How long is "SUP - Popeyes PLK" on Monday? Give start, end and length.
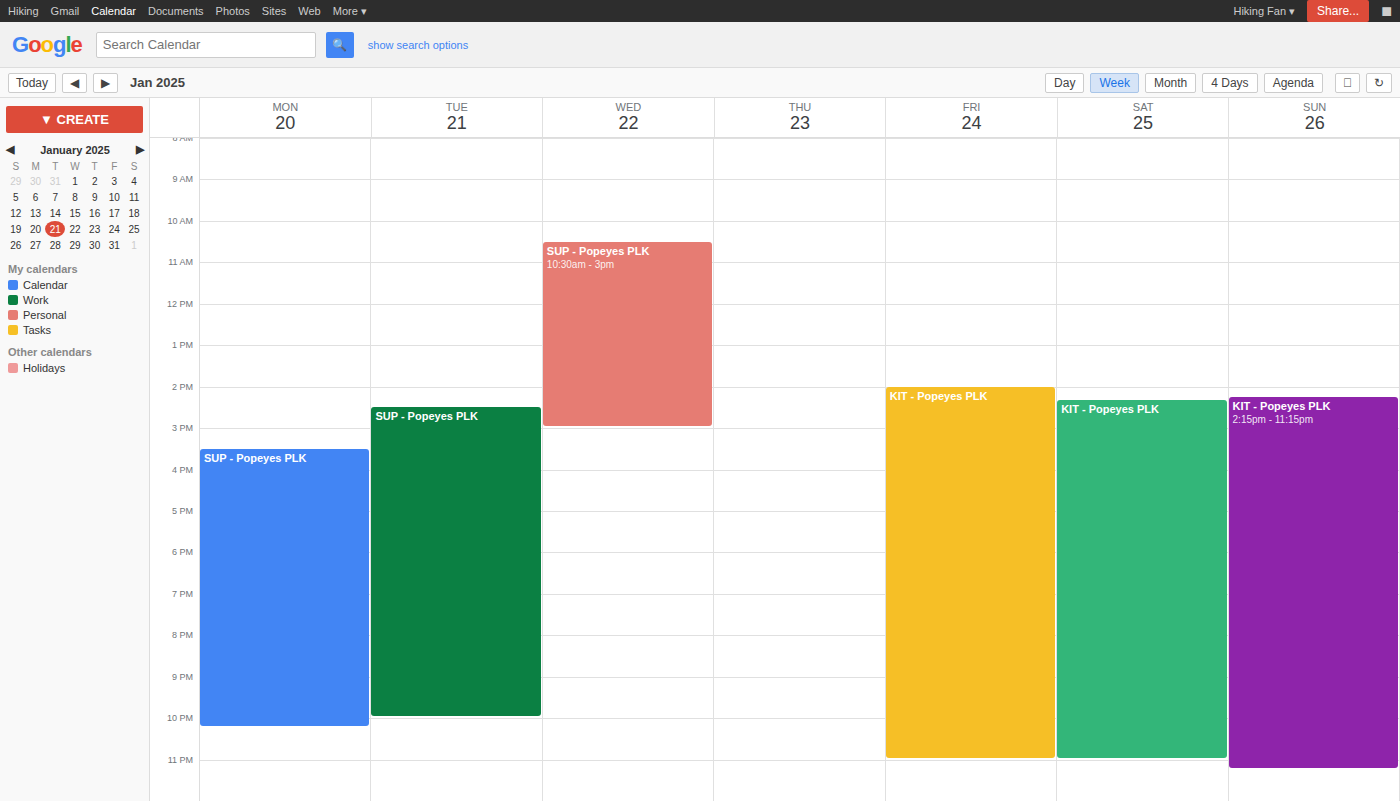
3:30 PM to 10:15 PM, 6 hours 45 minutes